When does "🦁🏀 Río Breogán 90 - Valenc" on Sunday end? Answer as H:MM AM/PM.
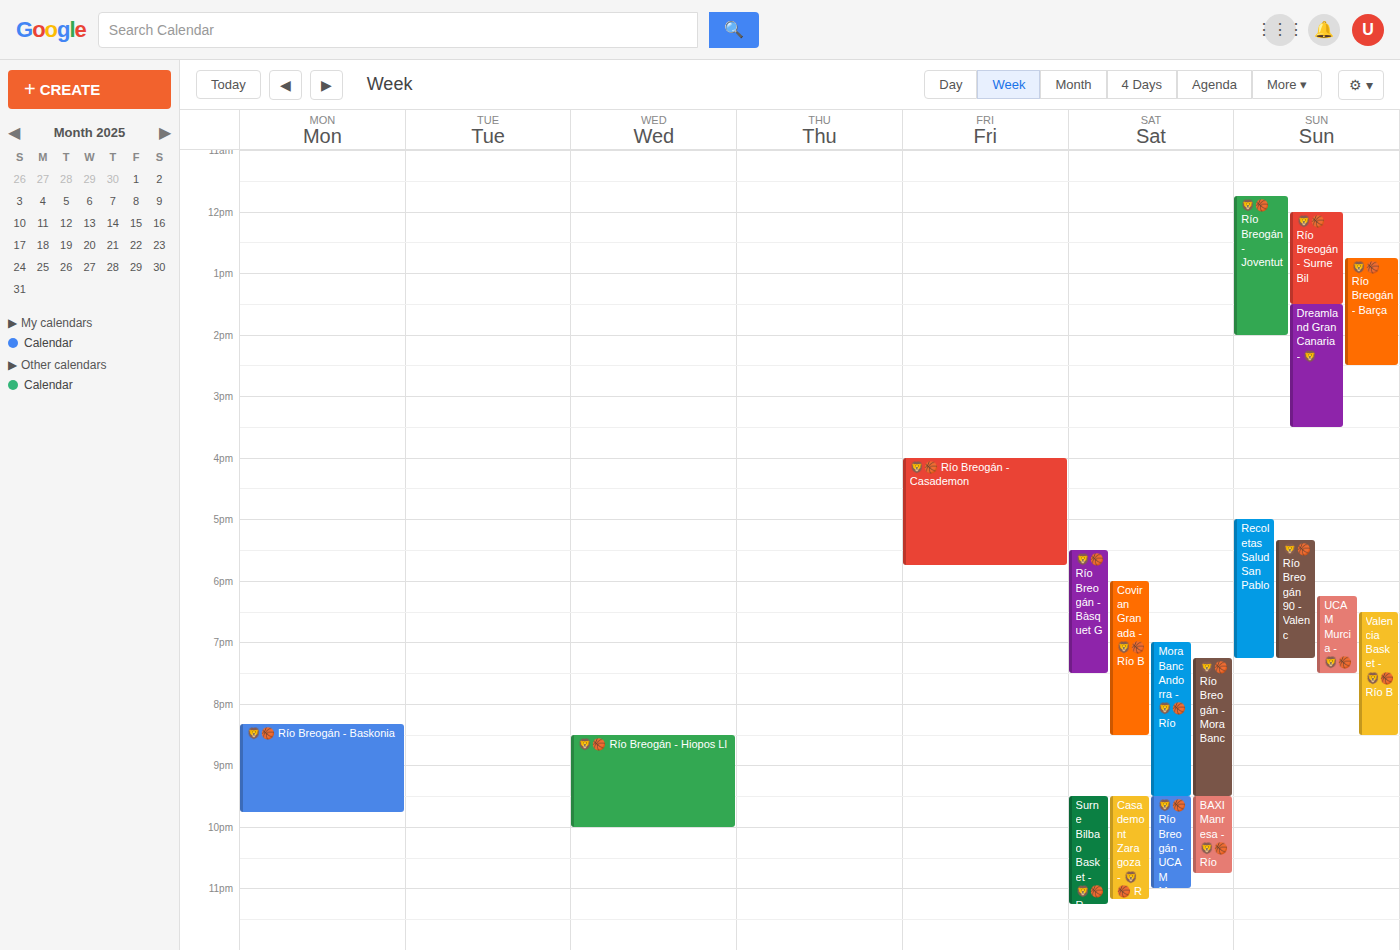
7:15 PM